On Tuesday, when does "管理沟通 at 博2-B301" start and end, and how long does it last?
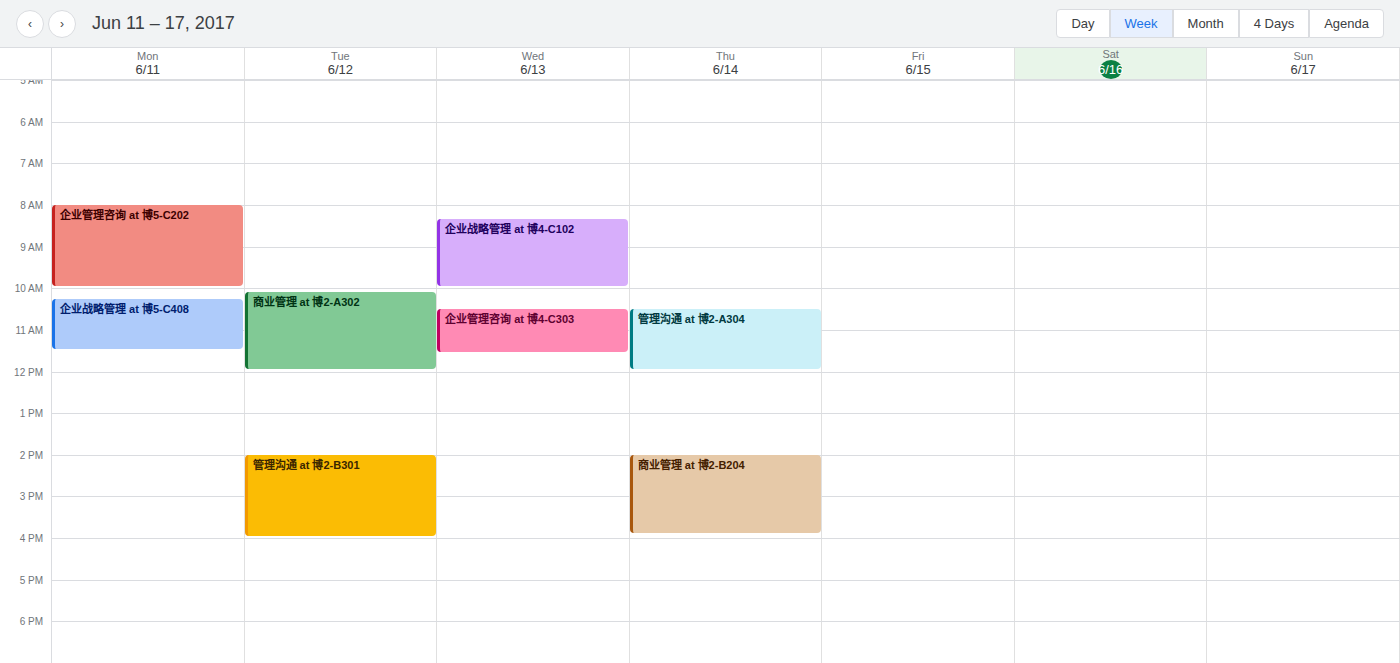
2:00 PM to 4:00 PM, 2 hours